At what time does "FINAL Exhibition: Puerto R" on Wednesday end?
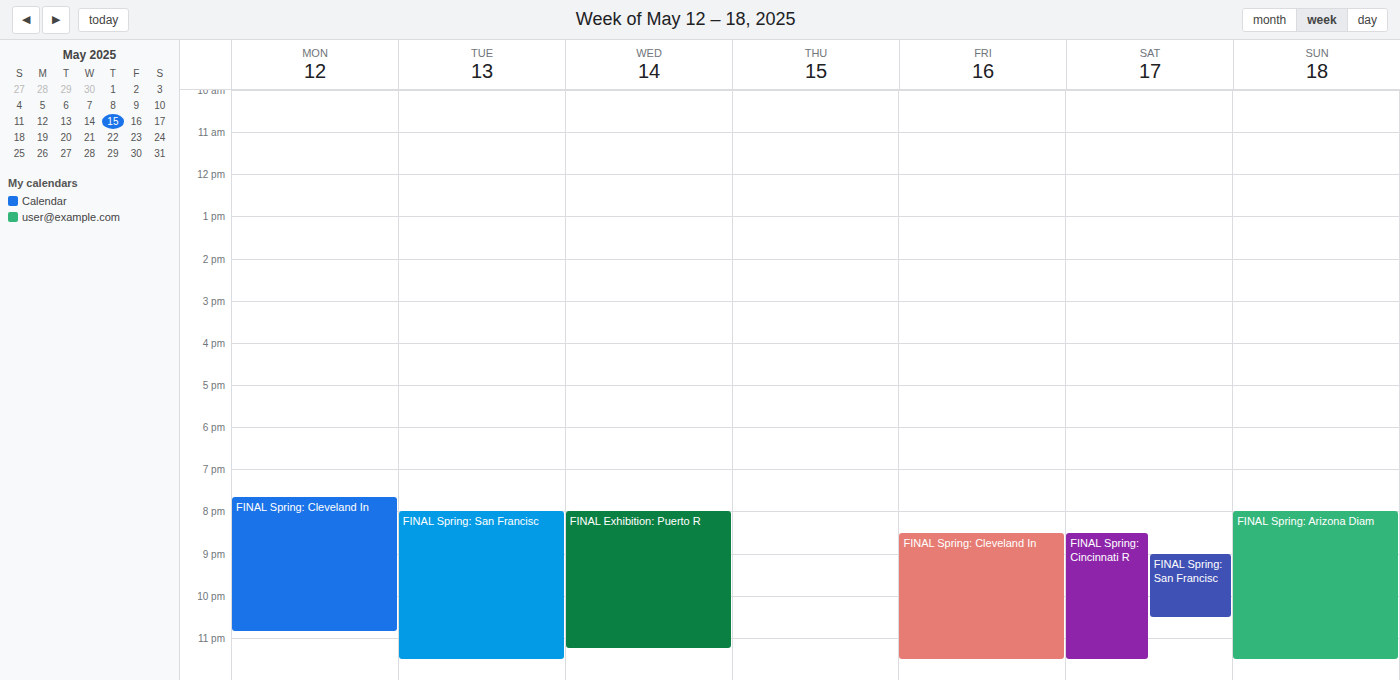
23:15